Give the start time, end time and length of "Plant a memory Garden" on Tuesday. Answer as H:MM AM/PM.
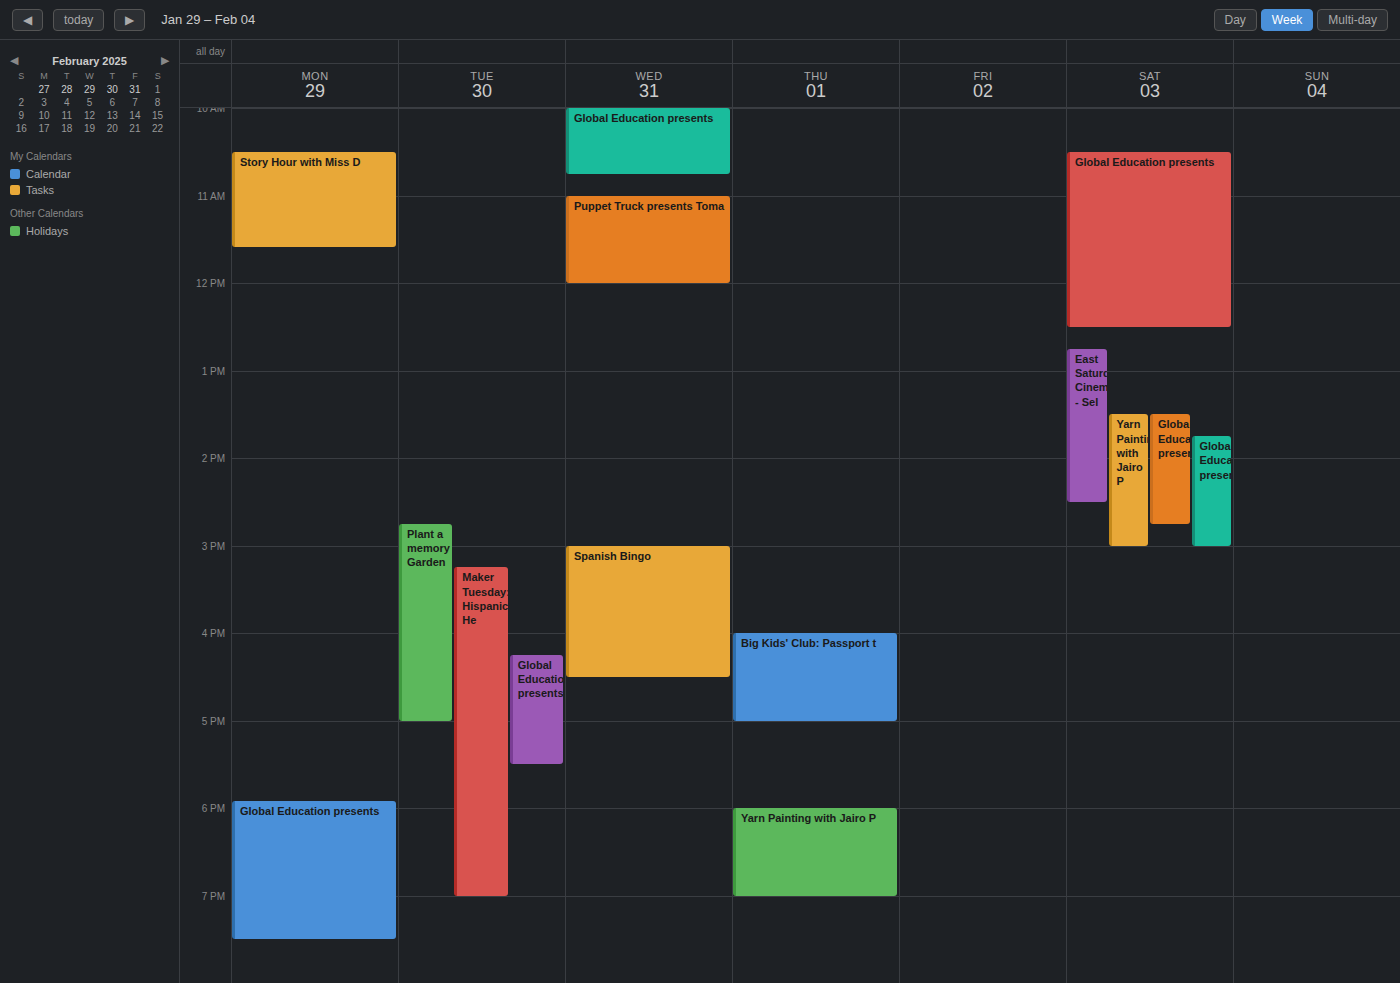
2:45 PM to 5:00 PM, 2 hours 15 minutes